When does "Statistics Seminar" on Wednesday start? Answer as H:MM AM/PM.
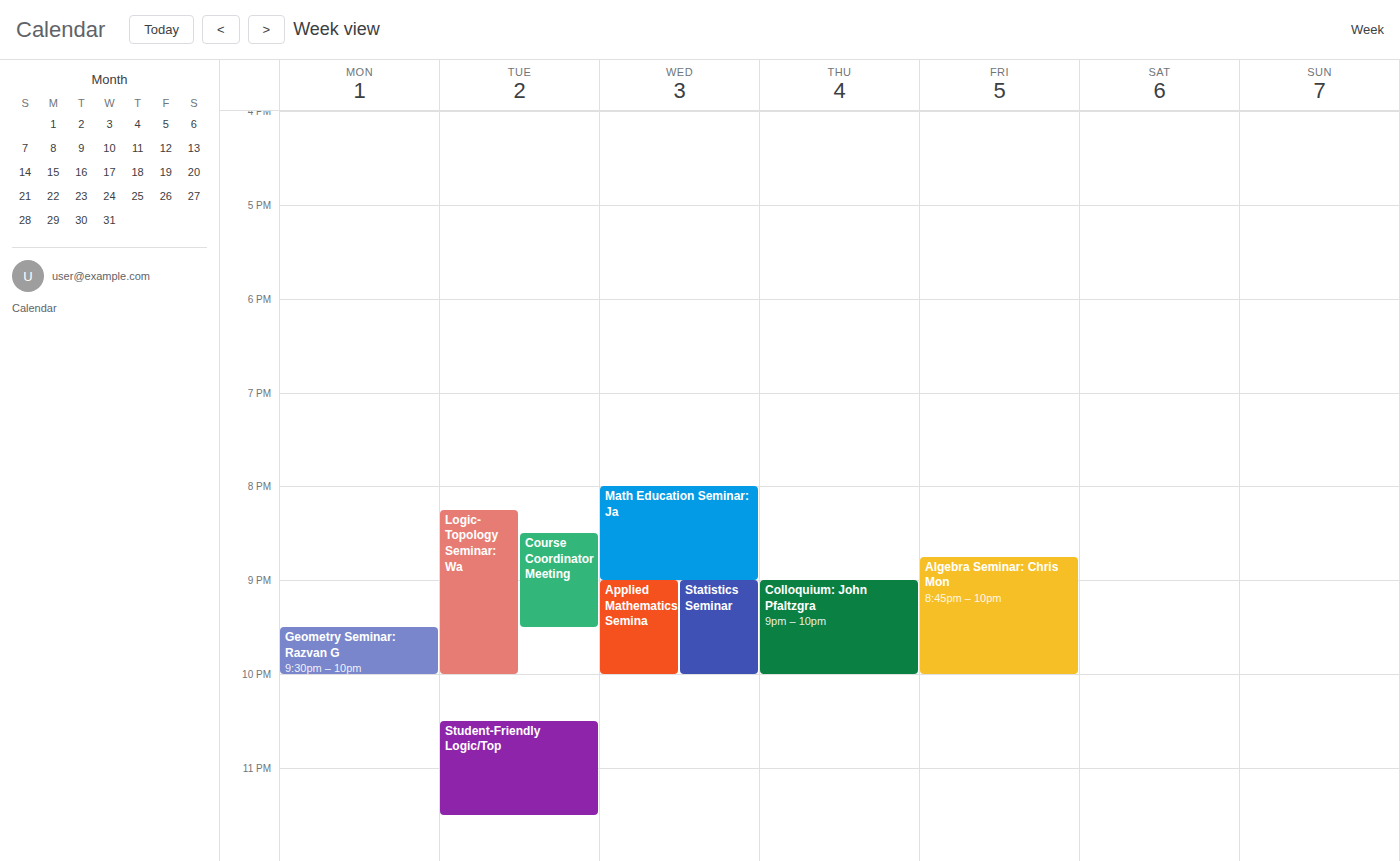
9:00 PM